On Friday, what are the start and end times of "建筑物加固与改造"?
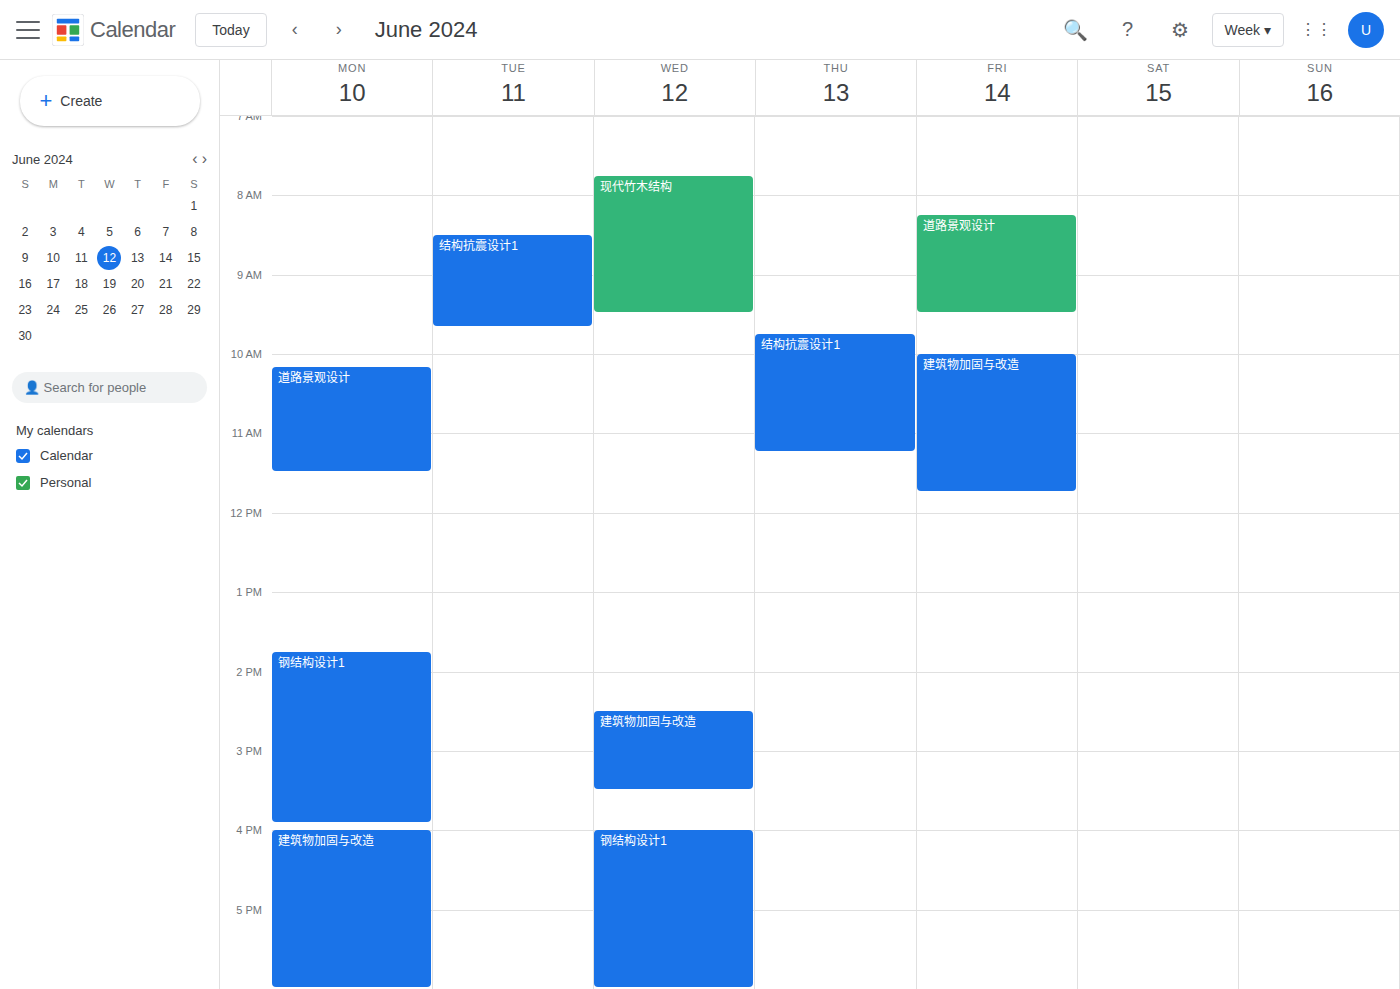
10:00 AM to 11:45 AM